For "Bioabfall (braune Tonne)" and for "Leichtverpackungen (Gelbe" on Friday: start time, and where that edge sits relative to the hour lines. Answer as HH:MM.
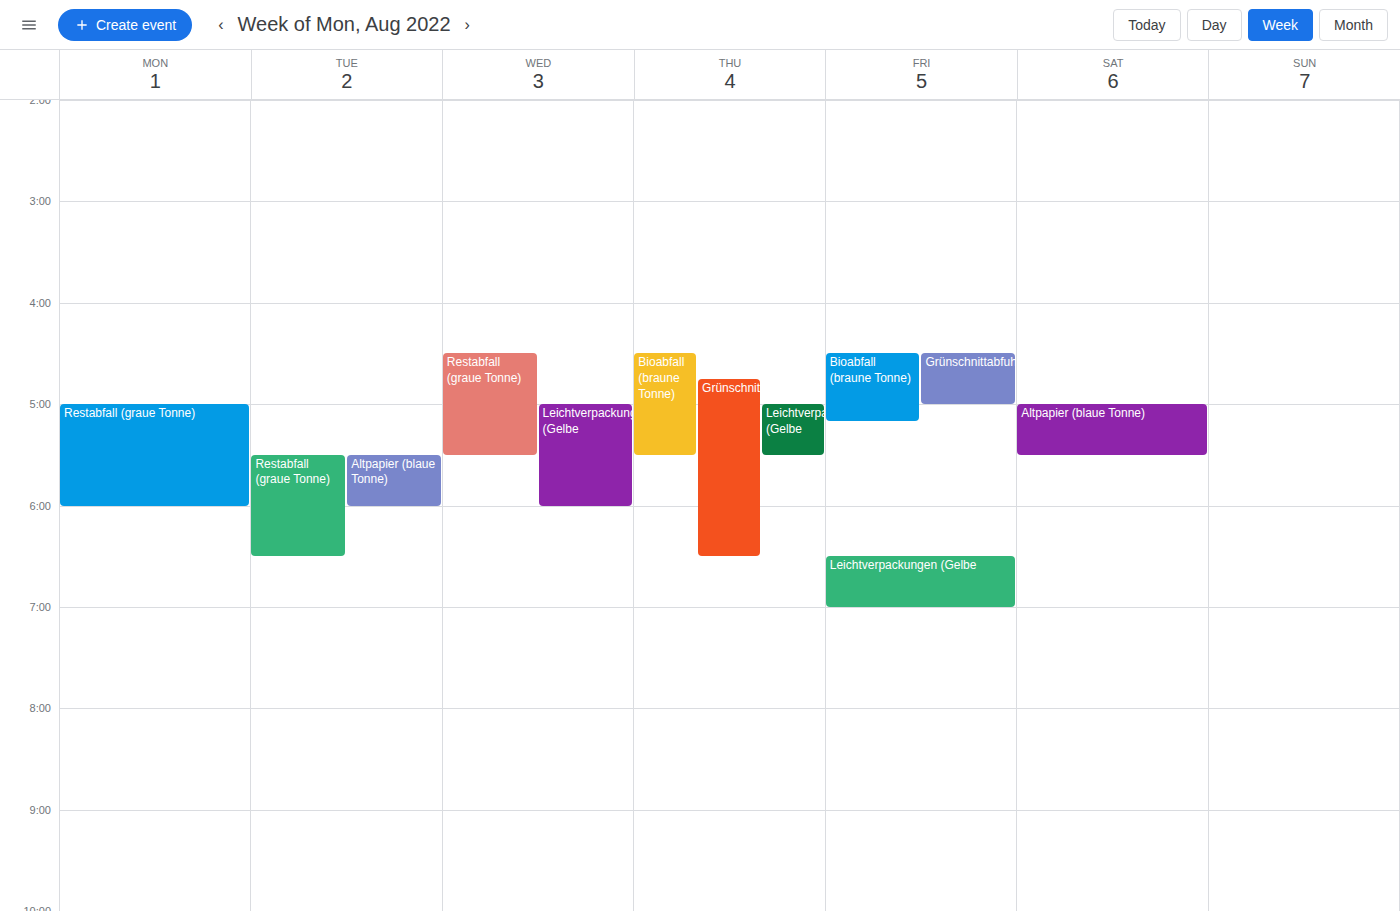
"Bioabfall (braune Tonne)": 04:30, halfway between the 04:00 and 05:00 lines. "Leichtverpackungen (Gelbe": 06:30, halfway between the 06:00 and 07:00 lines.